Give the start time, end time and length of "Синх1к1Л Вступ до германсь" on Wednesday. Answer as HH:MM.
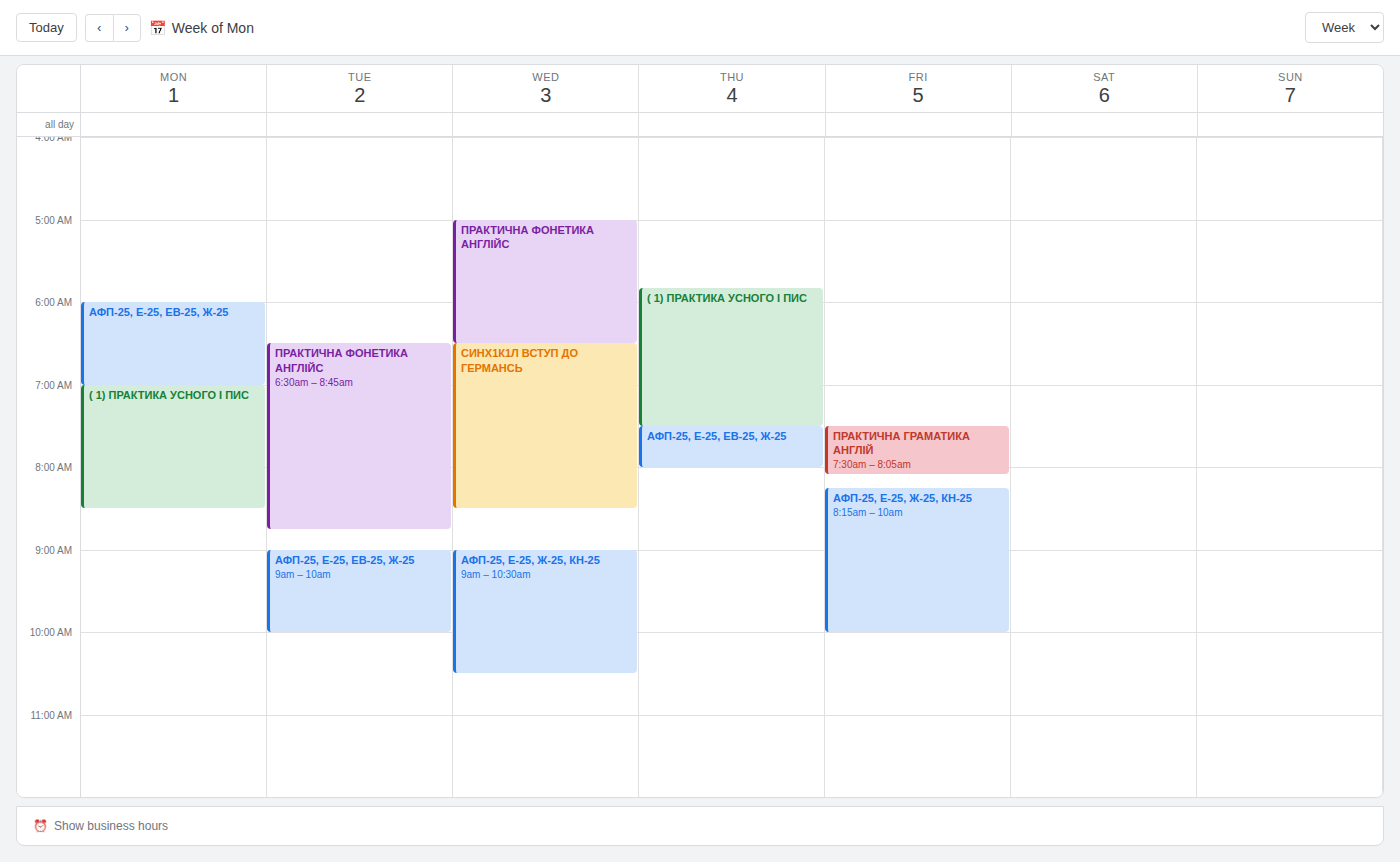
06:30 to 08:30, 2 hours